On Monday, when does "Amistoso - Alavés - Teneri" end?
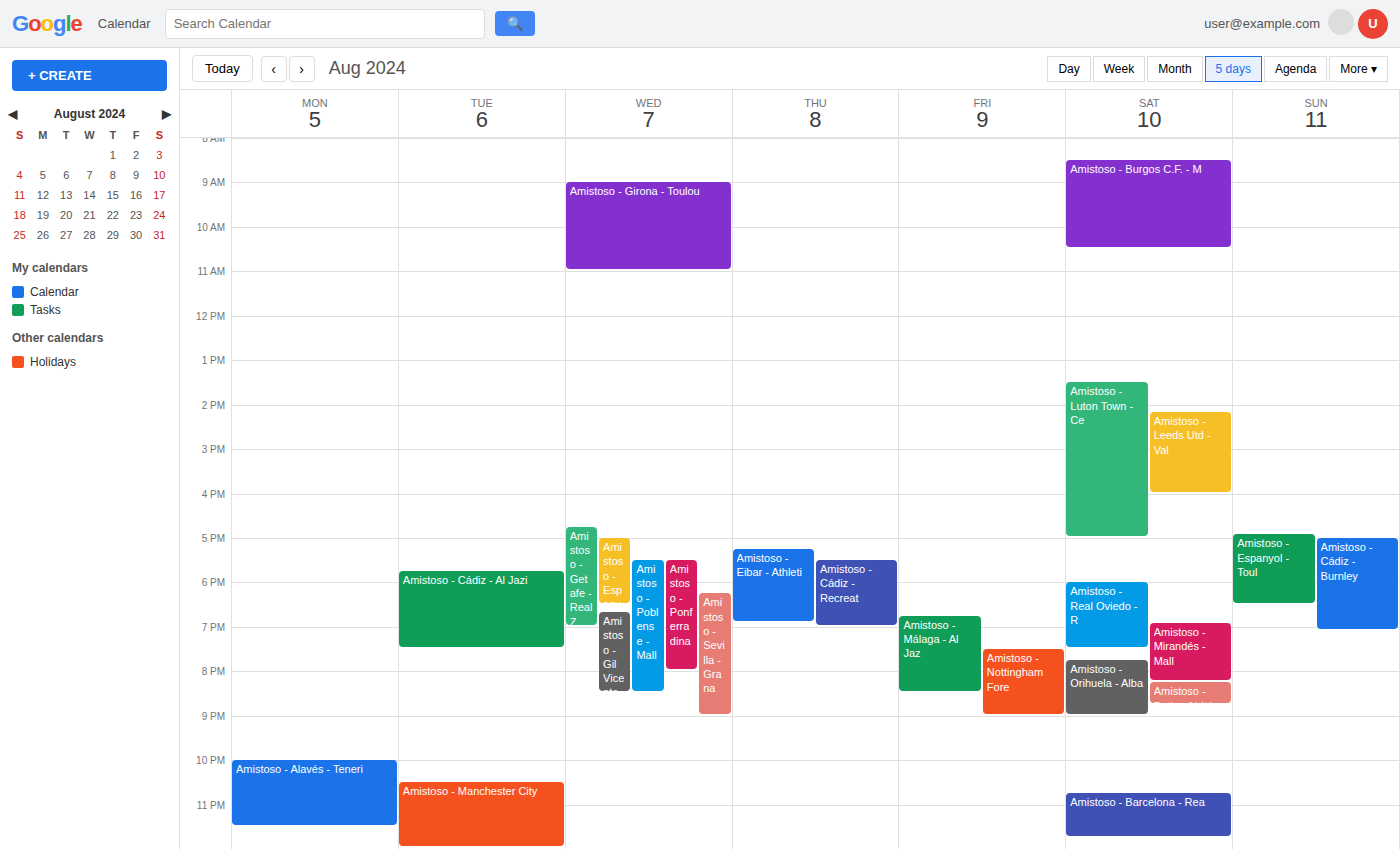
11:30 PM